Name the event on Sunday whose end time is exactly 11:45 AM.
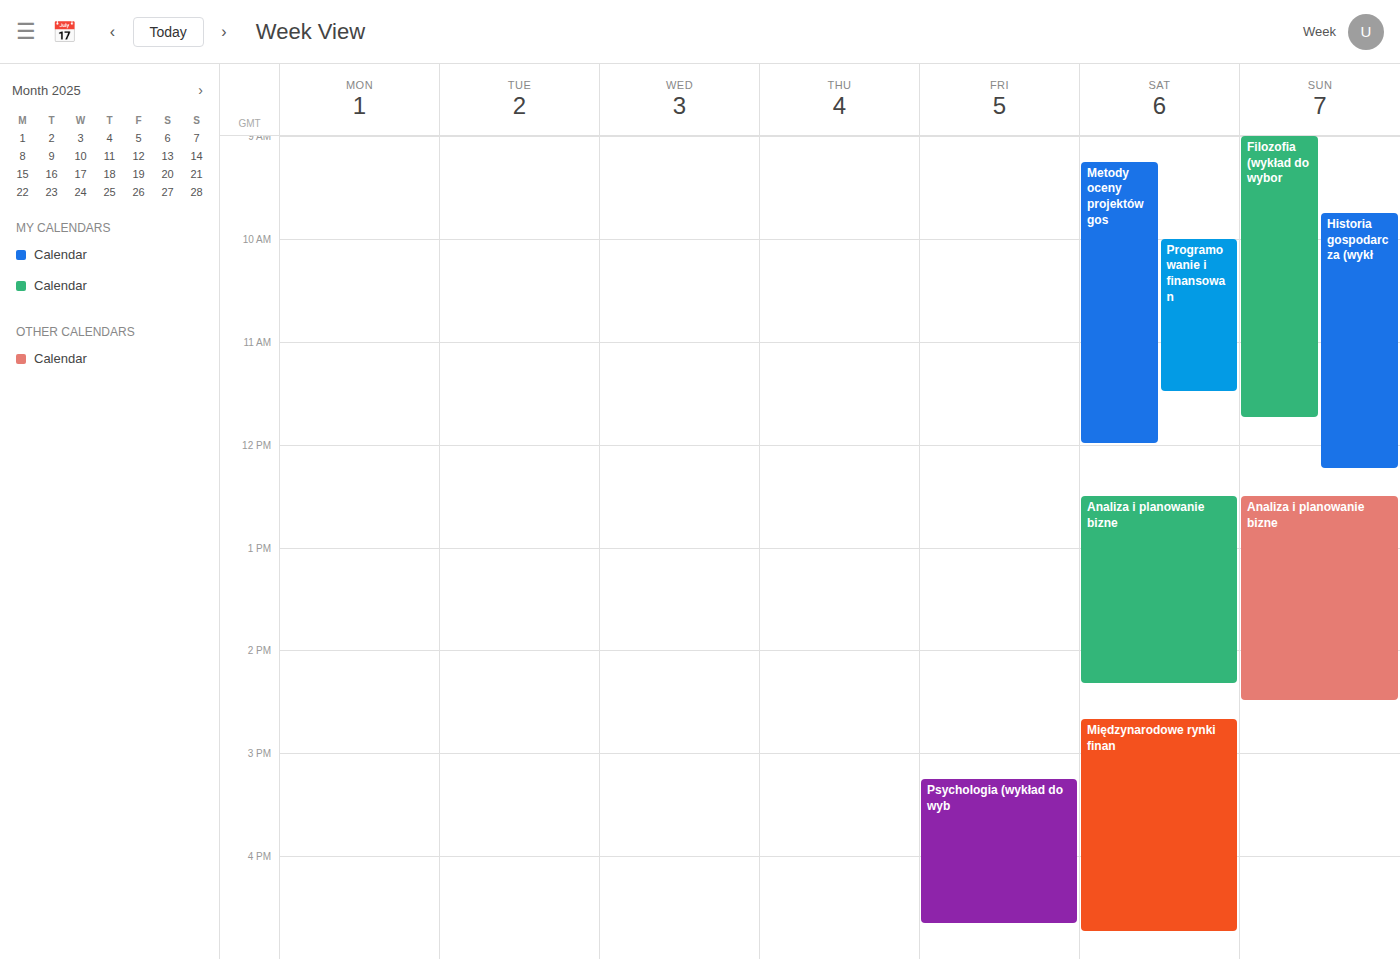
"Filozofia (wykład do wybor"